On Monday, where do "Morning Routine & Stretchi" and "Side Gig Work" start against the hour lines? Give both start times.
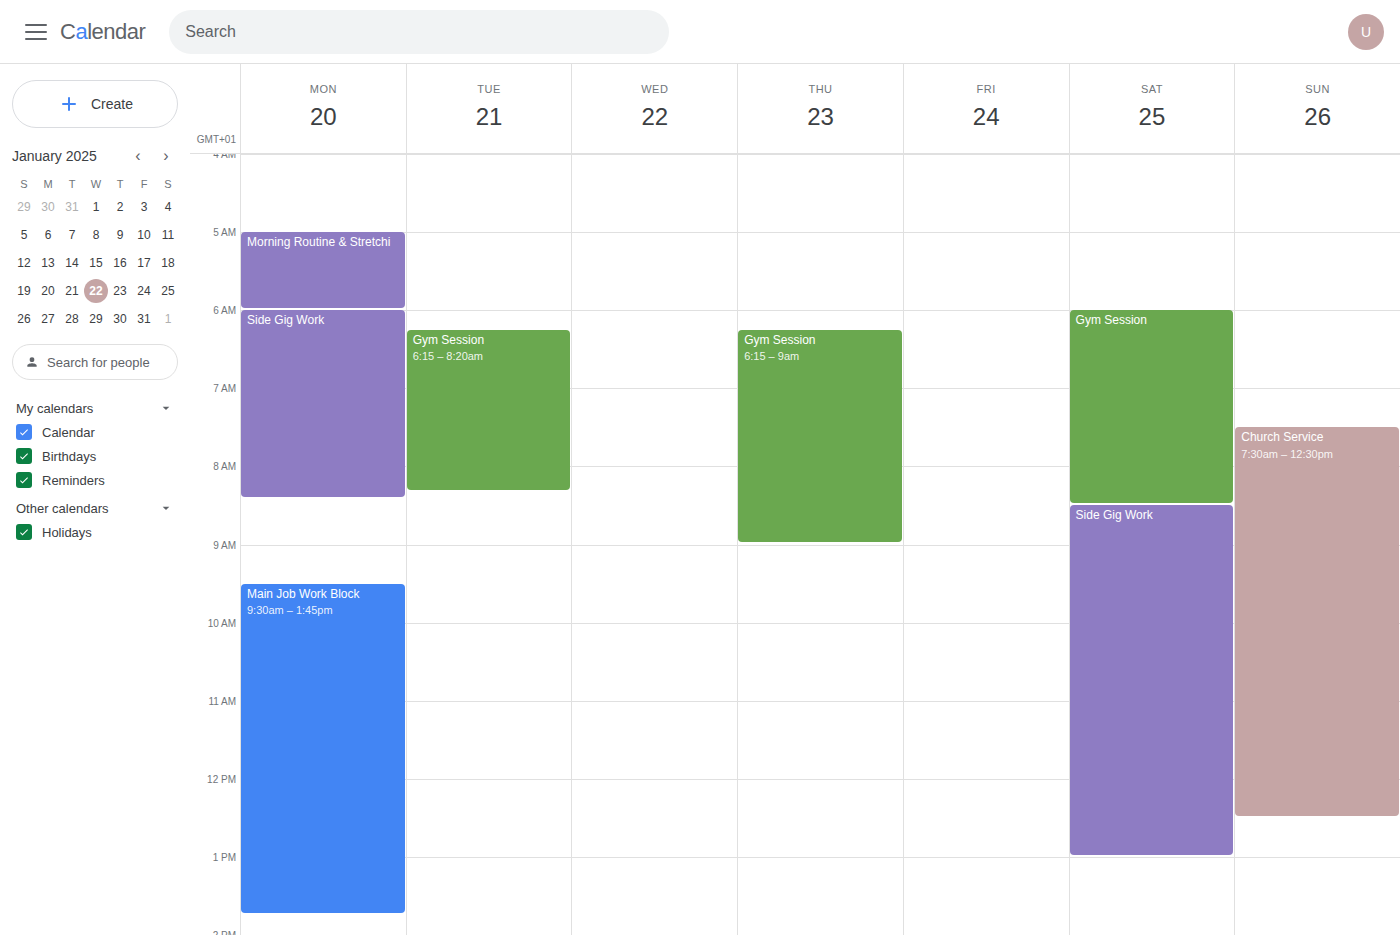
"Morning Routine & Stretchi": 5:00 AM, exactly on the 5 AM line. "Side Gig Work": 6:00 AM, exactly on the 6 AM line.